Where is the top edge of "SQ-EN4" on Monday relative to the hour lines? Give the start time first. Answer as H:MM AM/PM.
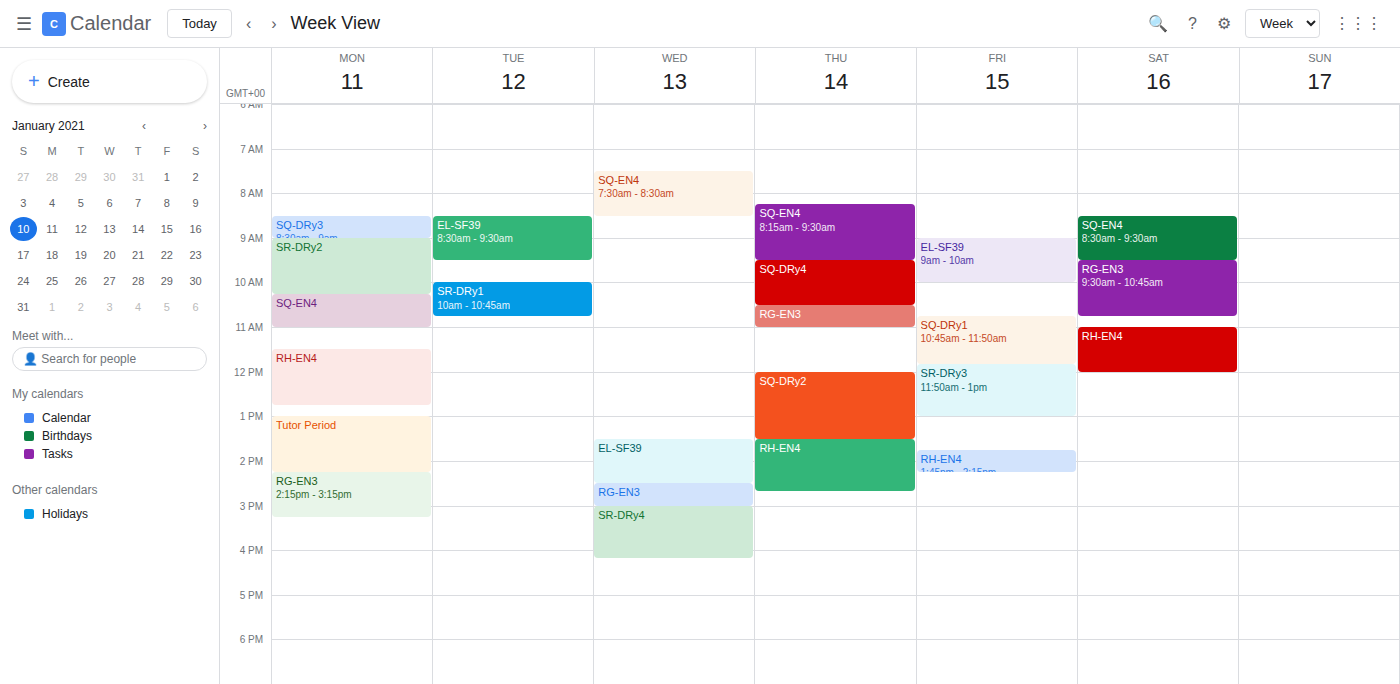
10:15 AM -- neither: a quarter of the way from the 10 AM line to the 11 AM line.